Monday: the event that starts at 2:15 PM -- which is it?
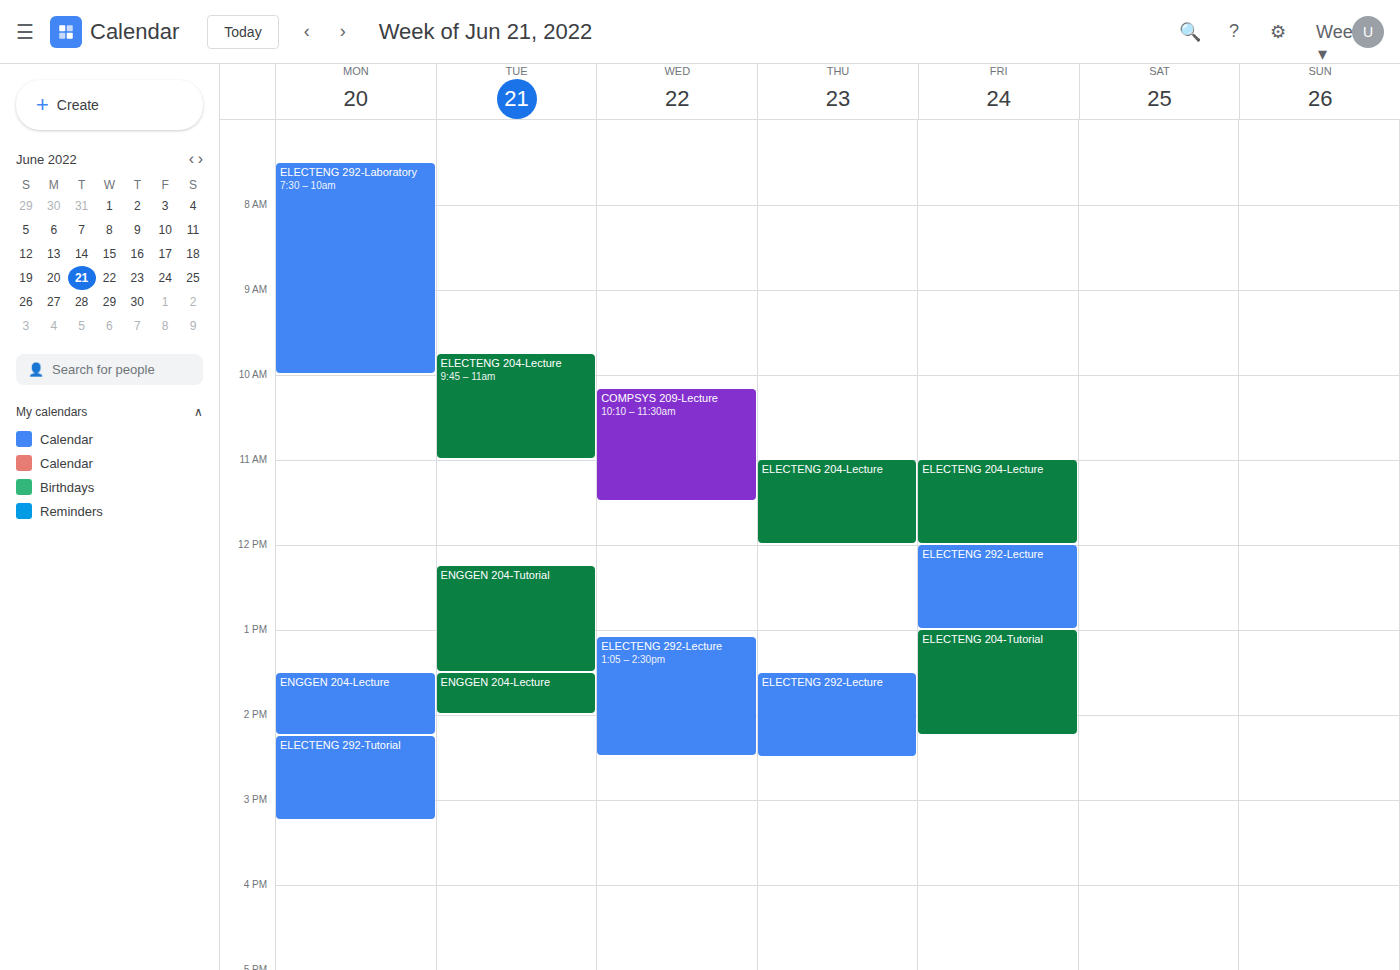
"ELECTENG 292-Tutorial"